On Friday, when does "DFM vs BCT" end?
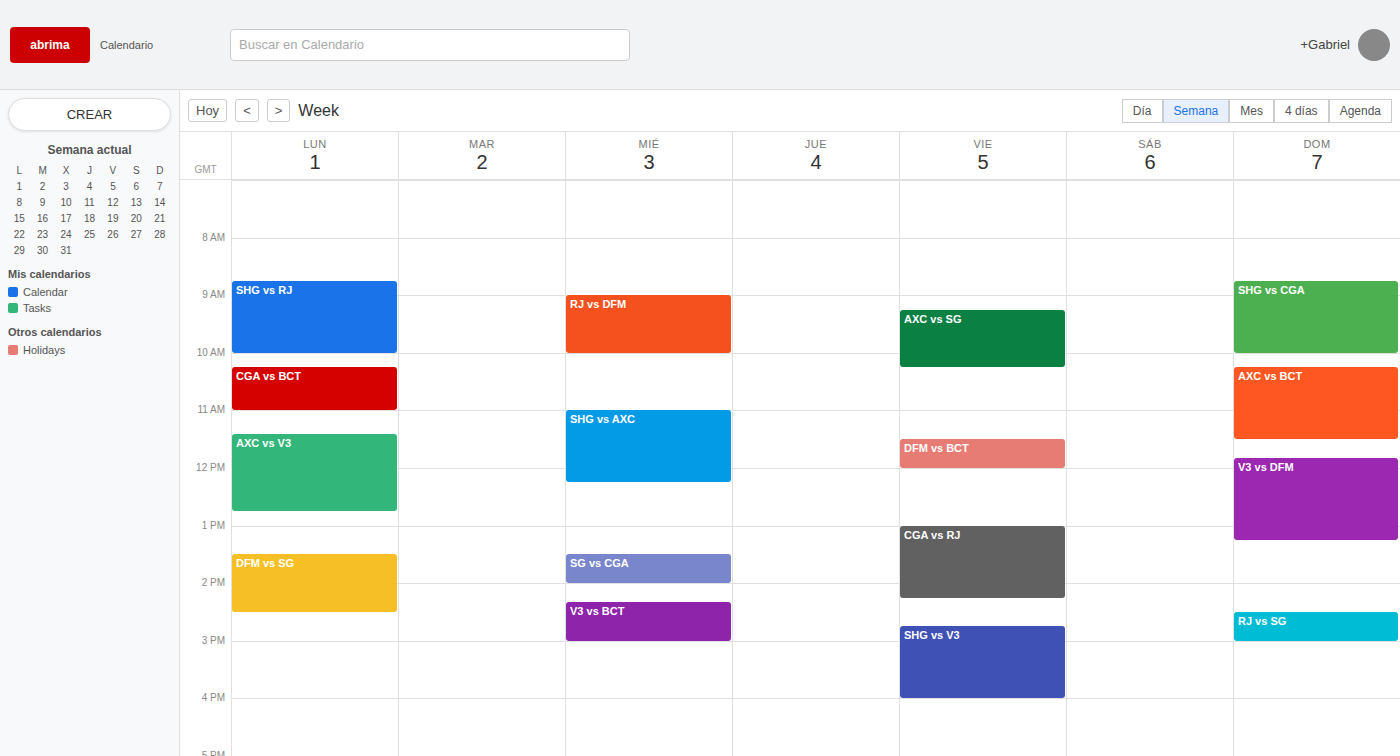
12:00 PM